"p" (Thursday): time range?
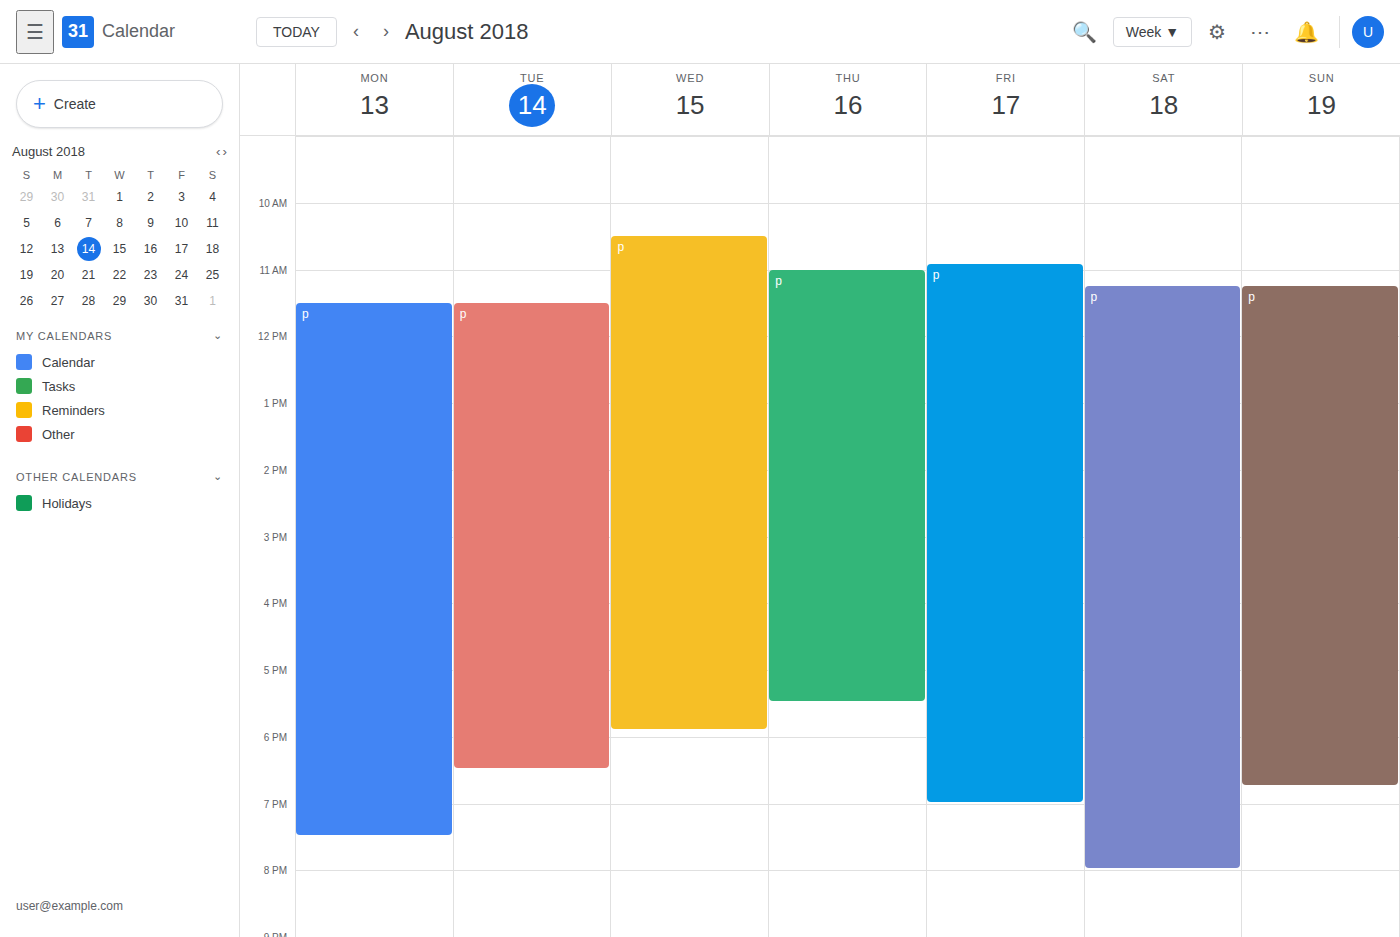
11:00 AM to 5:30 PM